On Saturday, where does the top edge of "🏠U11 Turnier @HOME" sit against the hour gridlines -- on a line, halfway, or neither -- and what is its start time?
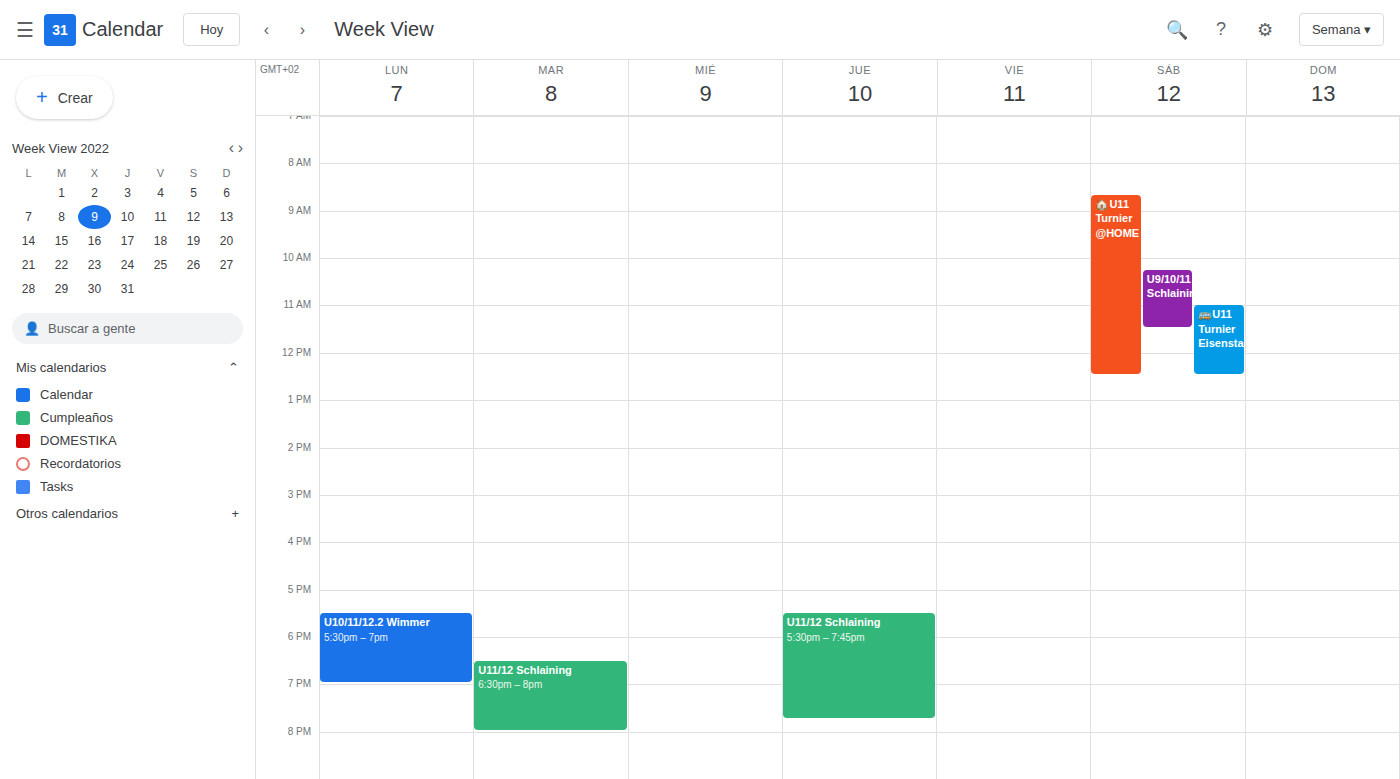
8:40 AM -- neither: 40 minutes below the 8 AM line and 20 minutes above the 9 AM line.